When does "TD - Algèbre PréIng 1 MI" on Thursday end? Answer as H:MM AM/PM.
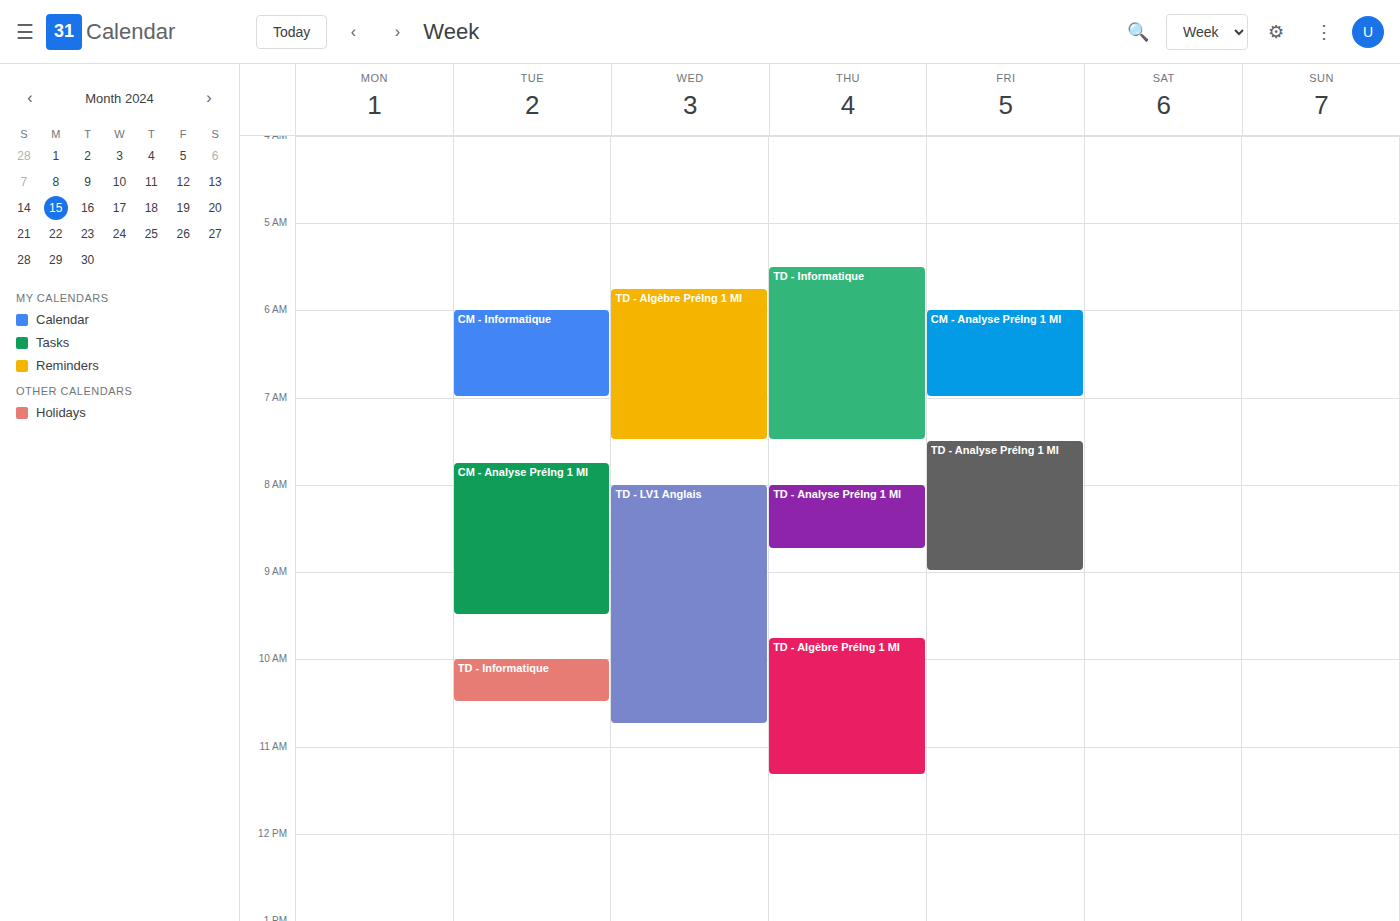
11:20 AM